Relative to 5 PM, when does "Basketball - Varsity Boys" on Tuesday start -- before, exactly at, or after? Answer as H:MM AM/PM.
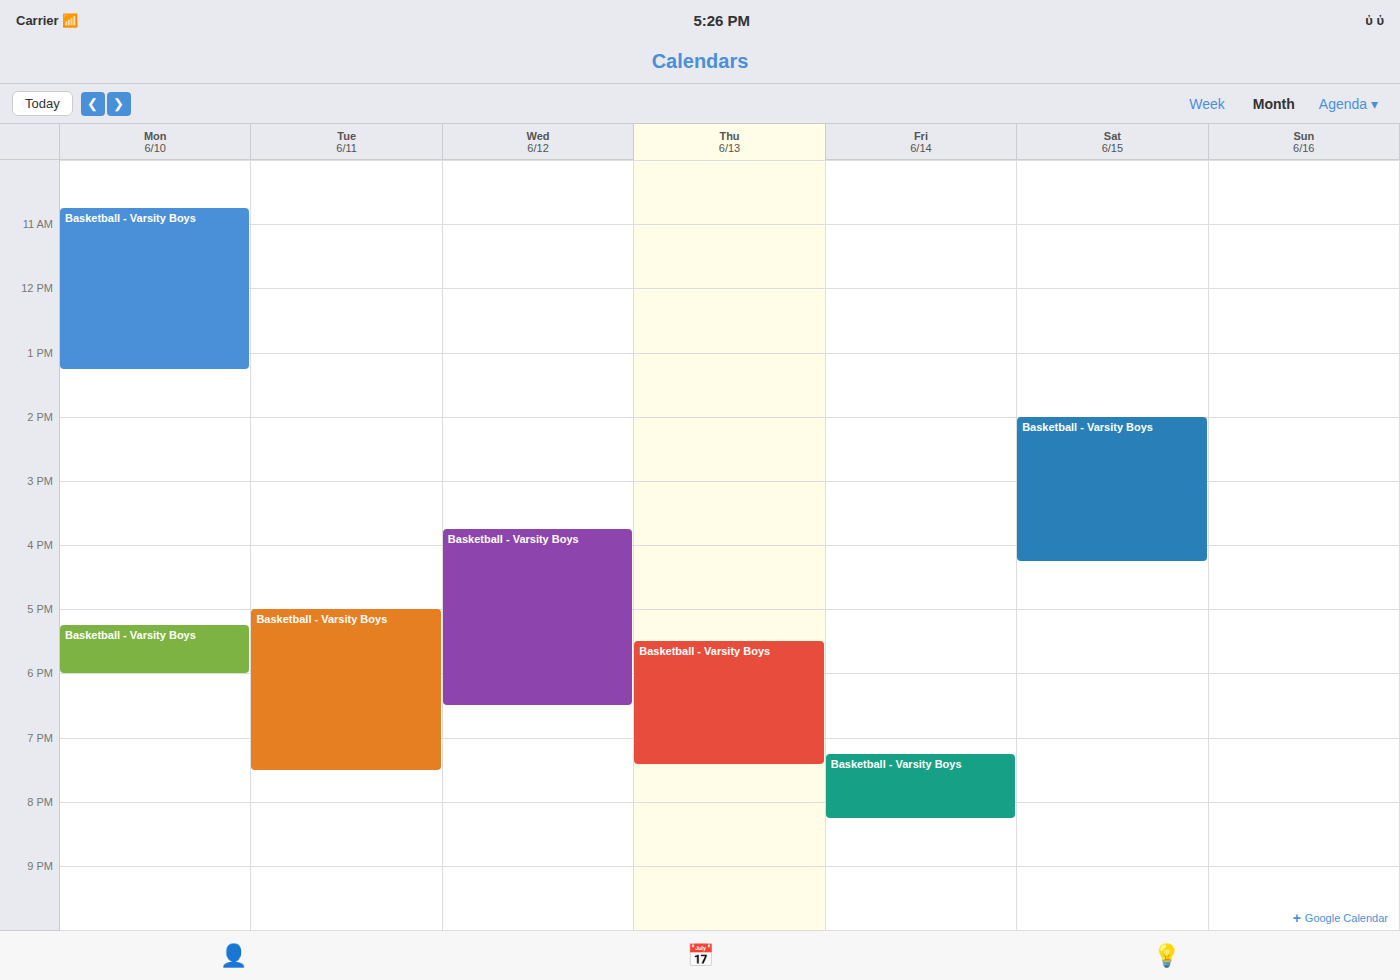
5:00 PM -- exactly at 5 PM, on the 5 PM line.